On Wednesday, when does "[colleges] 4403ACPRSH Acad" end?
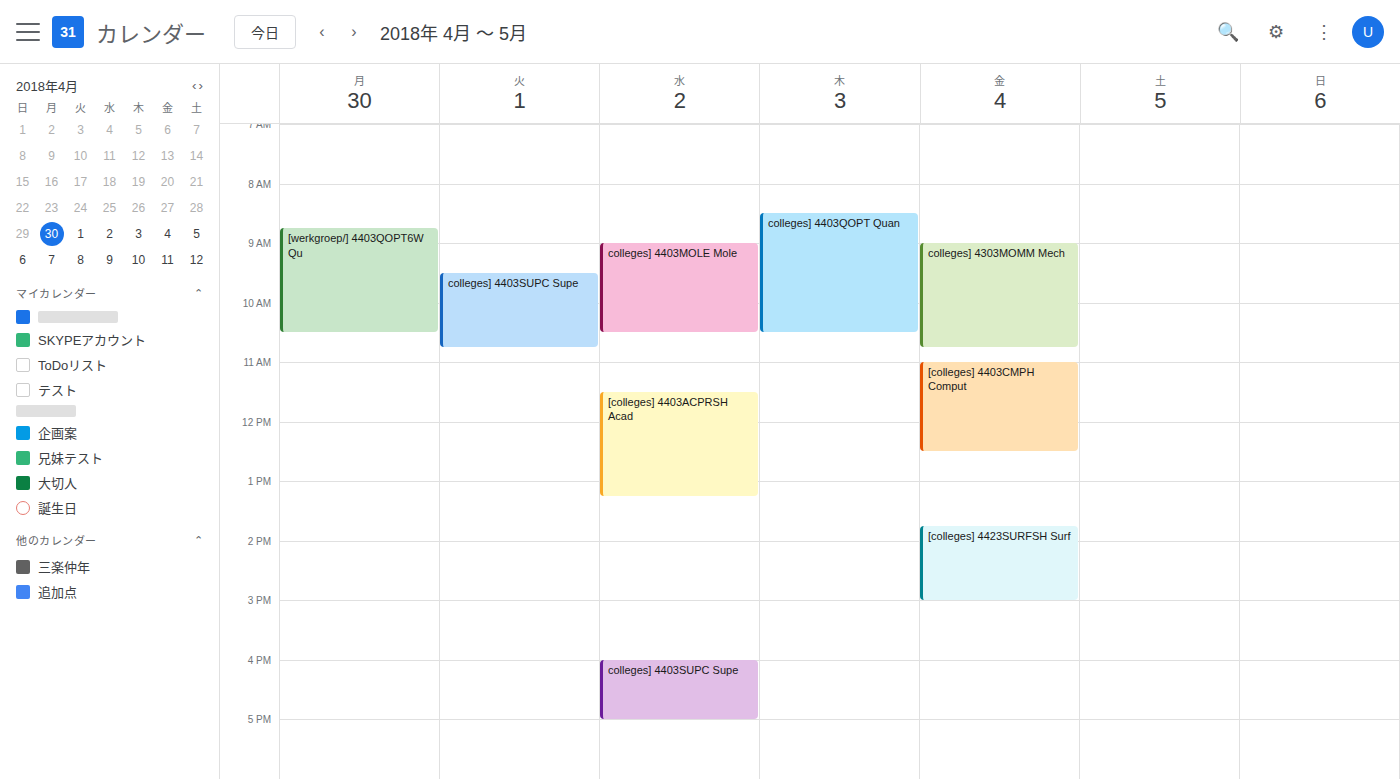
1:15 PM